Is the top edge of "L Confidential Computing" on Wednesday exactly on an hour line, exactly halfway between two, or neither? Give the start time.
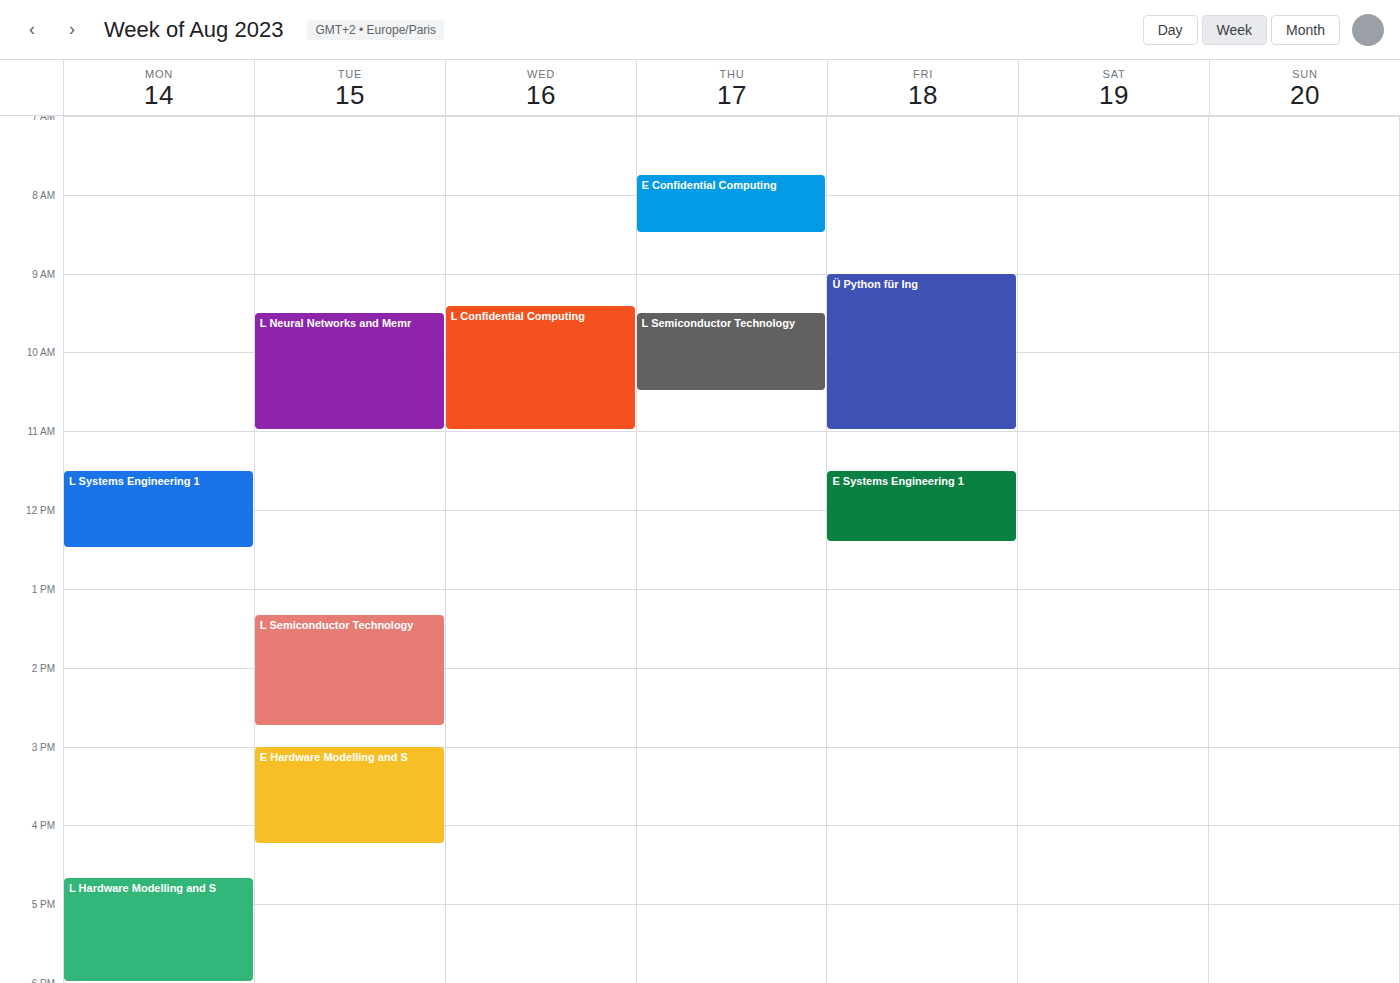
9:25 AM -- neither: 25 minutes below the 9 AM line and 35 minutes above the 10 AM line.